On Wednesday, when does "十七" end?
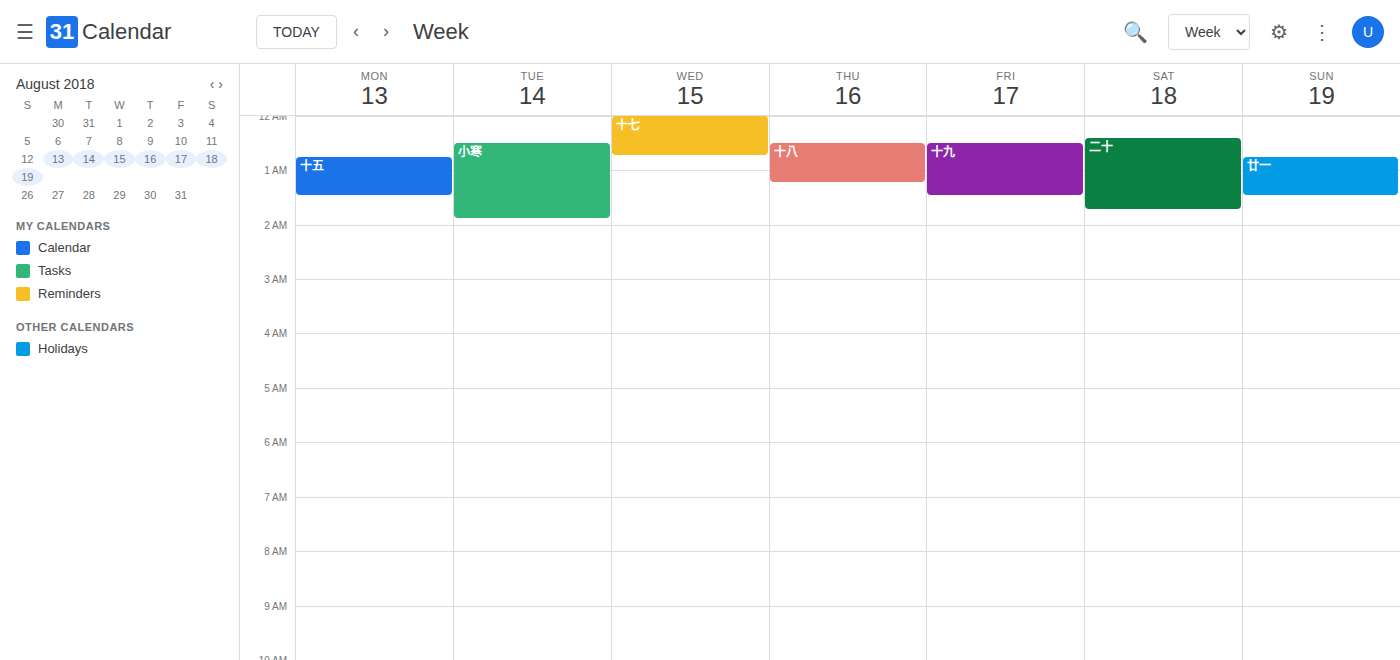
00:45